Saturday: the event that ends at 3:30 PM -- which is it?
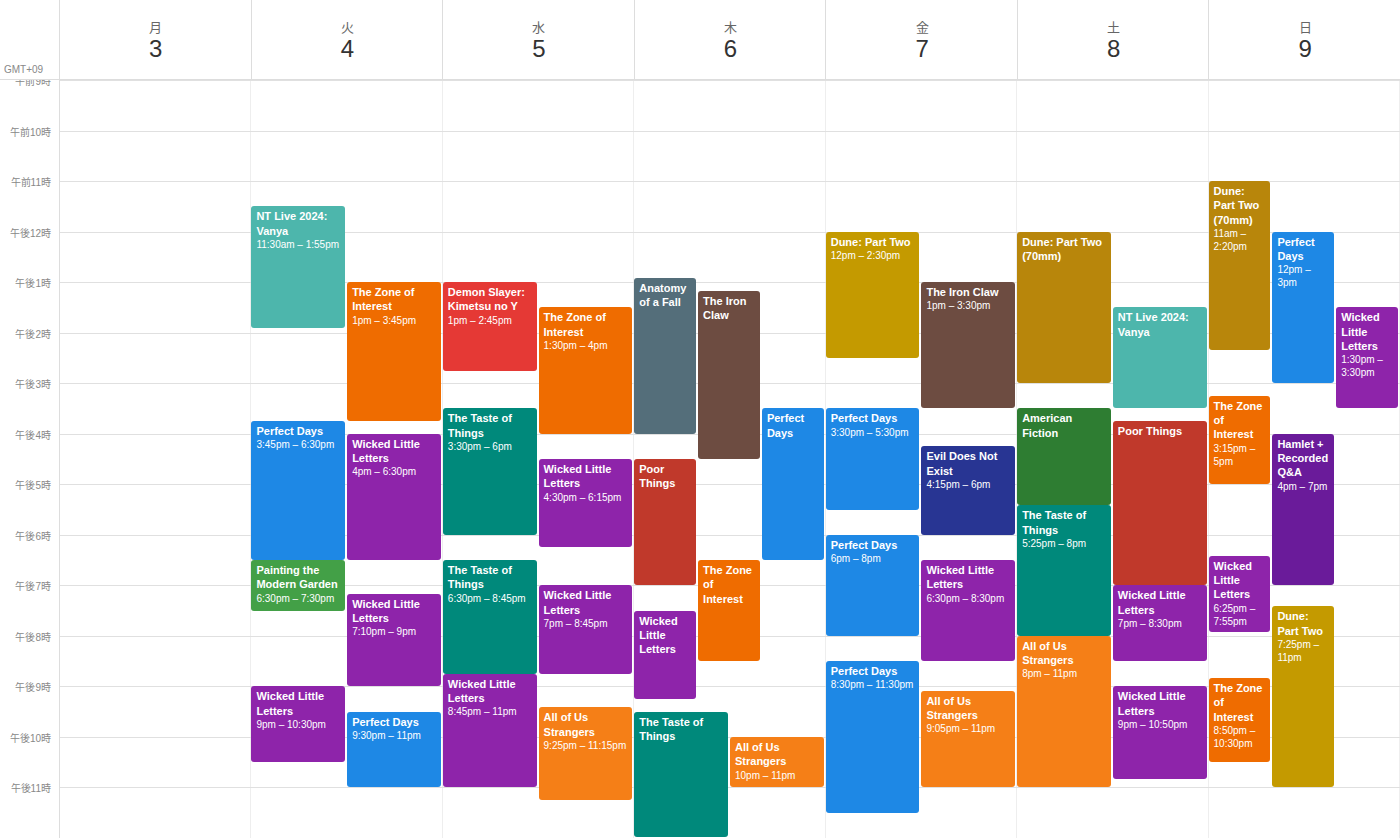
"NT Live 2024: Vanya"